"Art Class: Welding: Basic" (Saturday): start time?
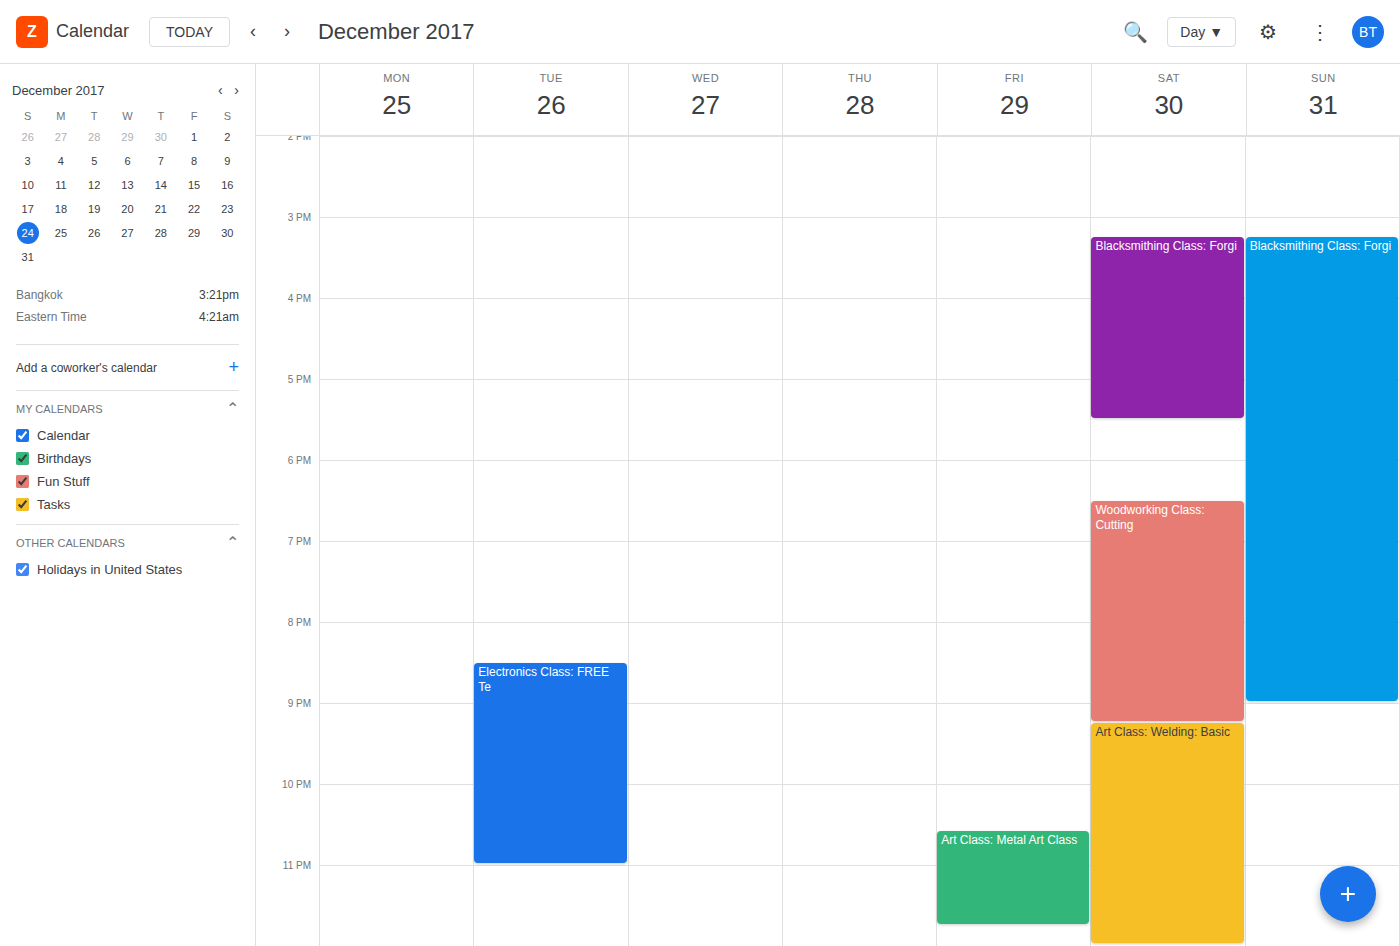
9:15 PM